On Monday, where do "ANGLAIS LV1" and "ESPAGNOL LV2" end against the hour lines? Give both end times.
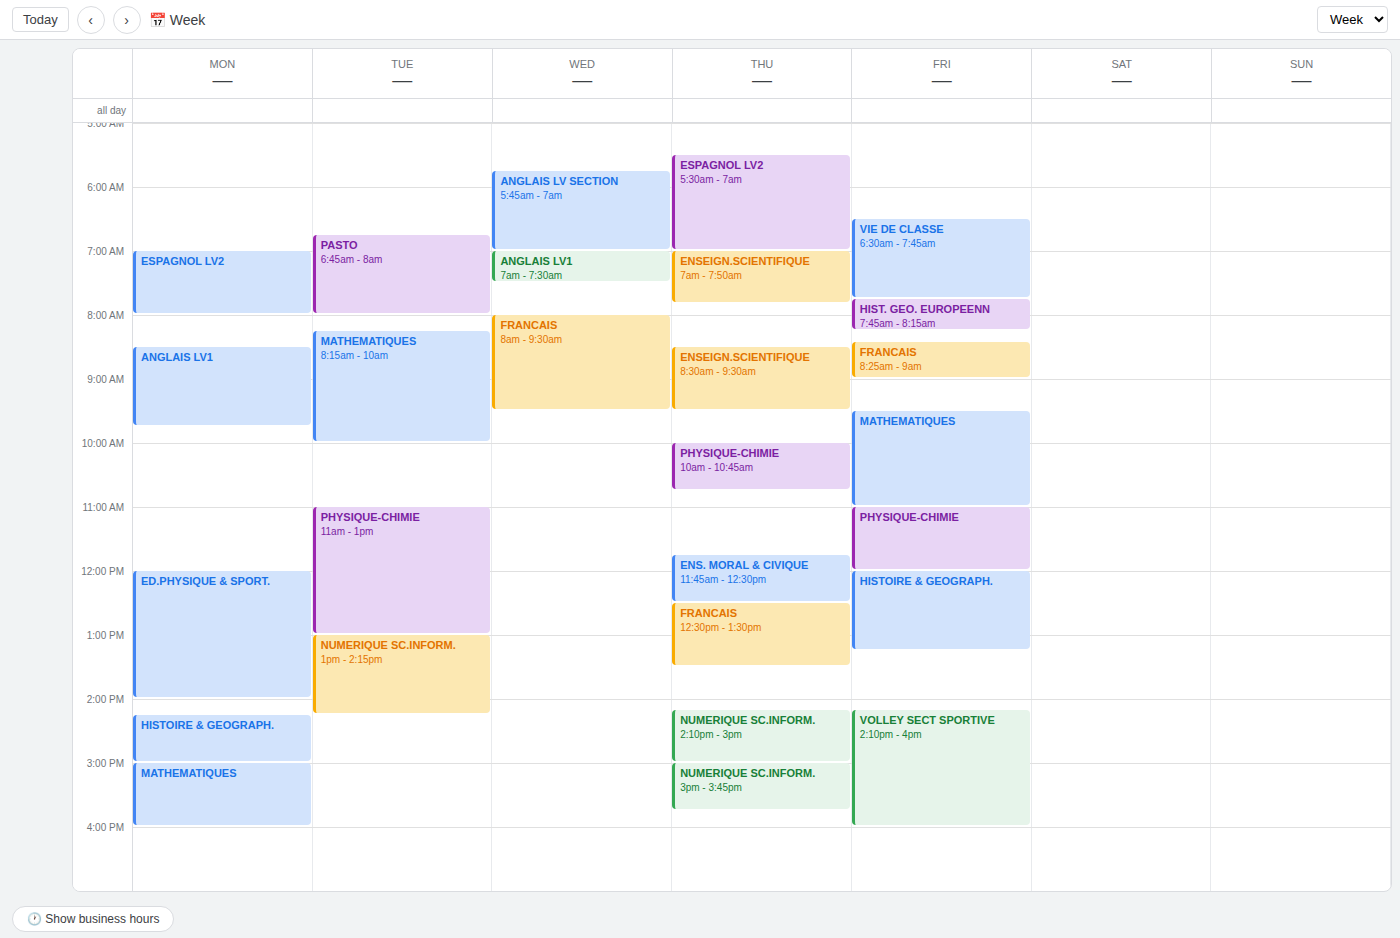
"ANGLAIS LV1": 9:45 AM, neither: three quarters of the way from the 9 AM line to the 10 AM line. "ESPAGNOL LV2": 8:00 AM, exactly on the 8 AM line.